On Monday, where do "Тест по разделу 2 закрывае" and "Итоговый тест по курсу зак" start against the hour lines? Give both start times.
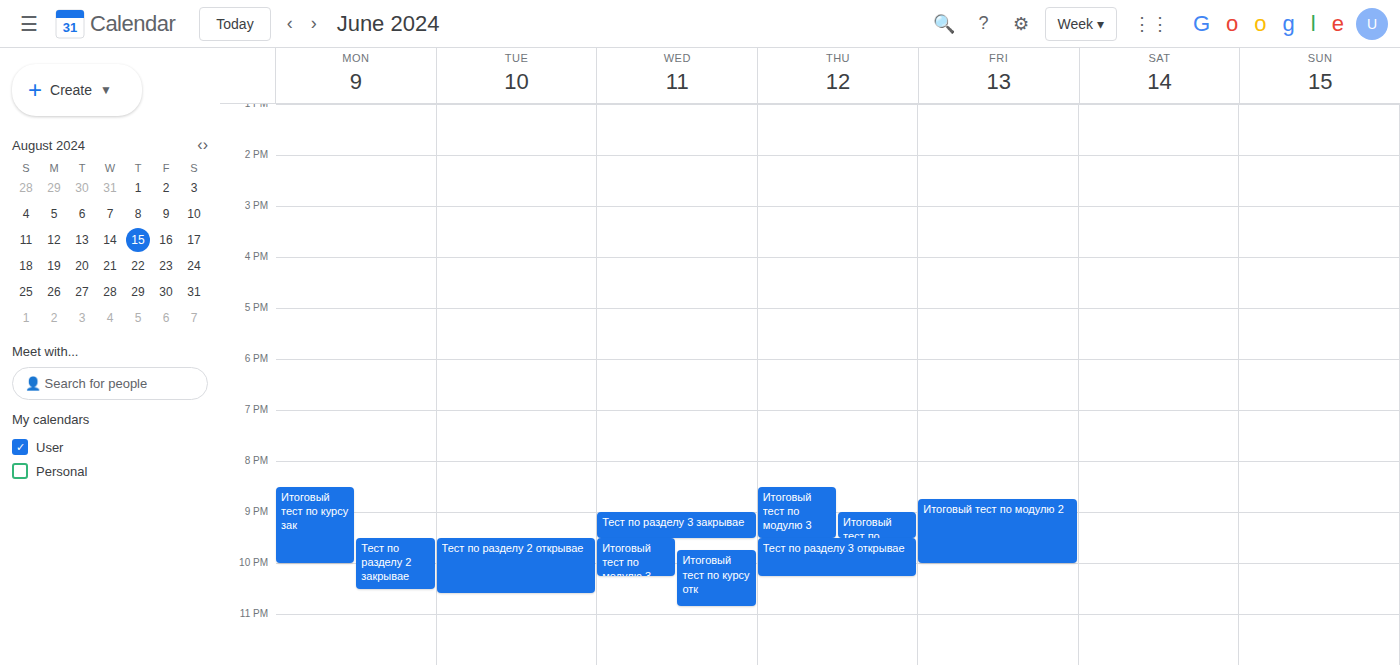
"Тест по разделу 2 закрывае": 9:30 PM, halfway between the 9 PM and 10 PM lines. "Итоговый тест по курсу зак": 8:30 PM, halfway between the 8 PM and 9 PM lines.